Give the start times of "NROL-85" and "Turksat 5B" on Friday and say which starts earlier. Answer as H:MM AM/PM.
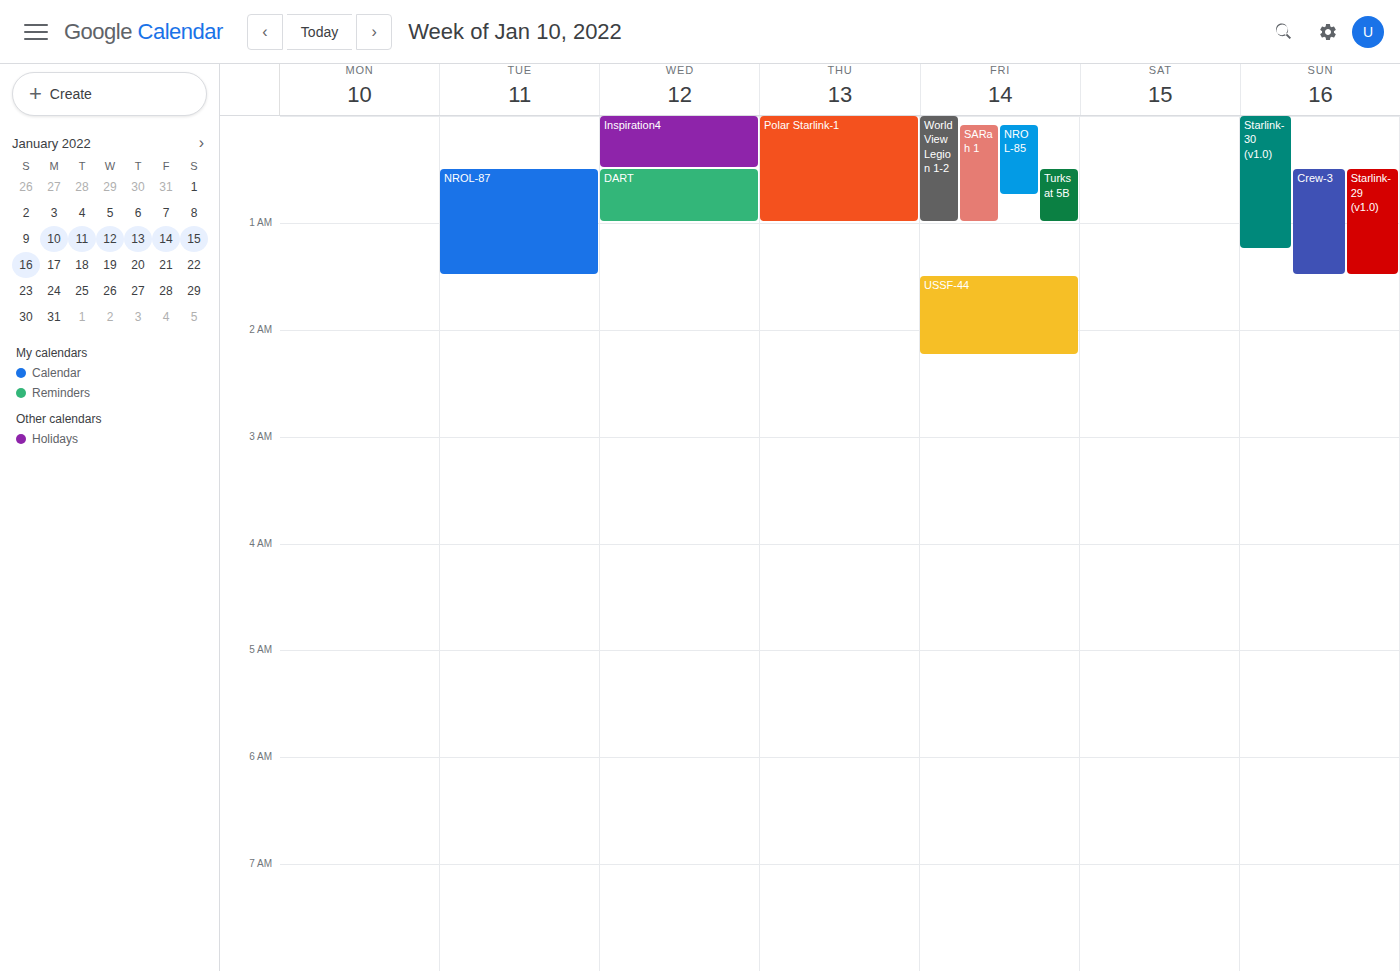
"NROL-85" 12:05 AM; "Turksat 5B" 12:30 AM.